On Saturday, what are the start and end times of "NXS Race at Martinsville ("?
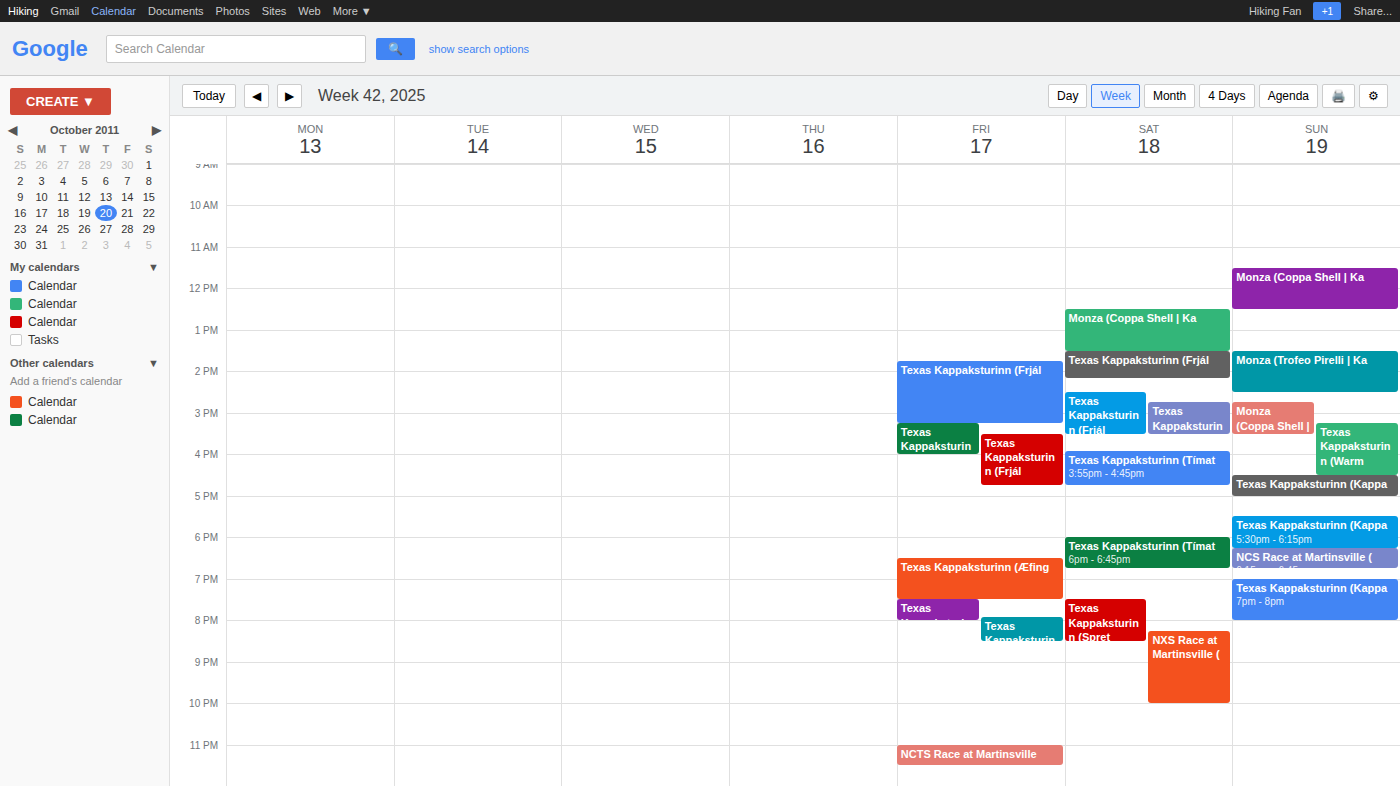
8:15 PM to 10:00 PM